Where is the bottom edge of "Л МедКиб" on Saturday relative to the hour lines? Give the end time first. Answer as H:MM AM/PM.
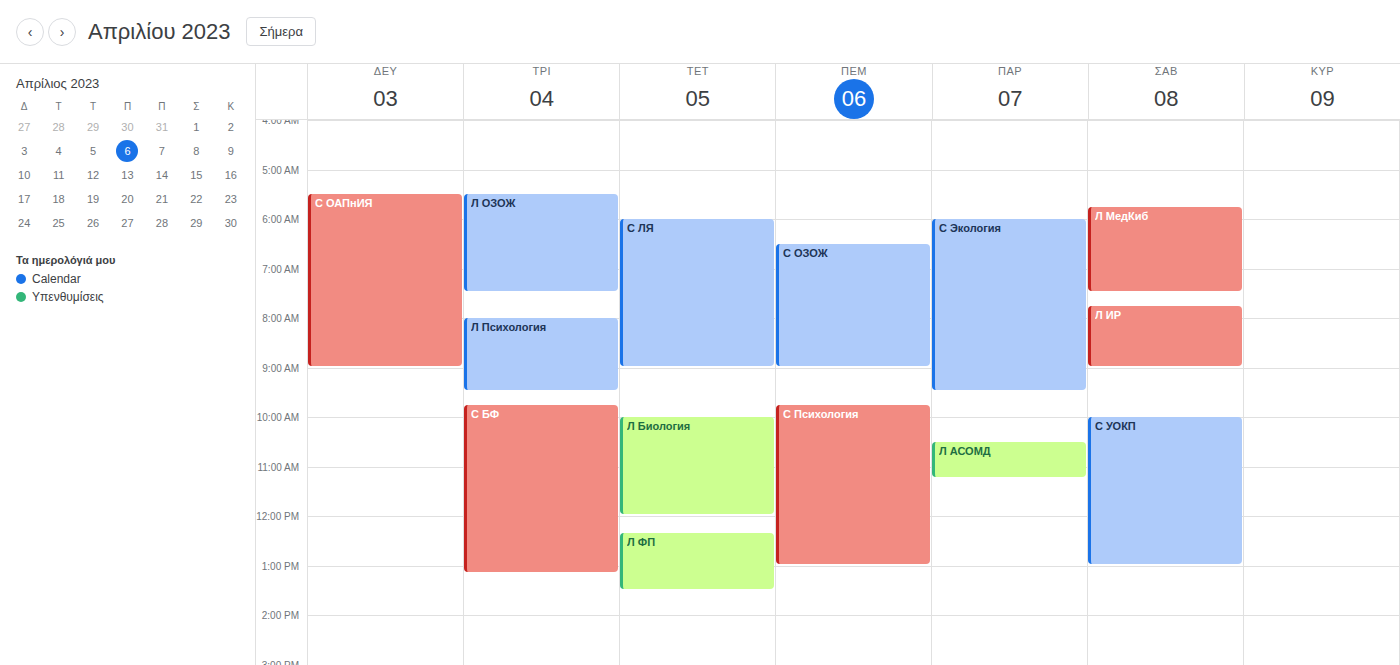
7:30 AM -- halfway between the 7 AM and 8 AM lines.